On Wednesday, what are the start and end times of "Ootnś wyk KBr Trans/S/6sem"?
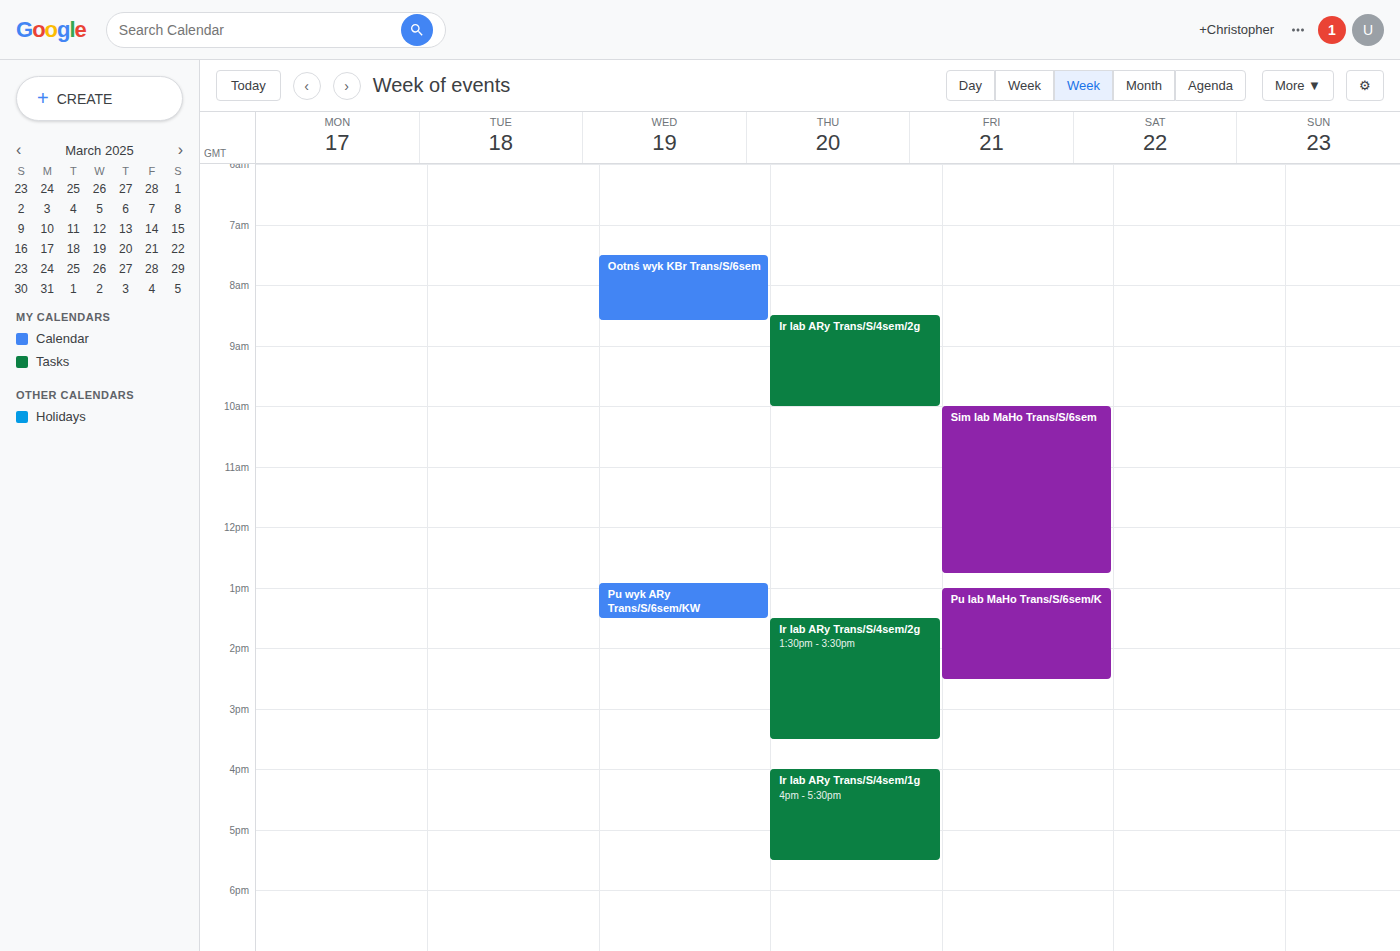
7:30 AM to 8:35 AM